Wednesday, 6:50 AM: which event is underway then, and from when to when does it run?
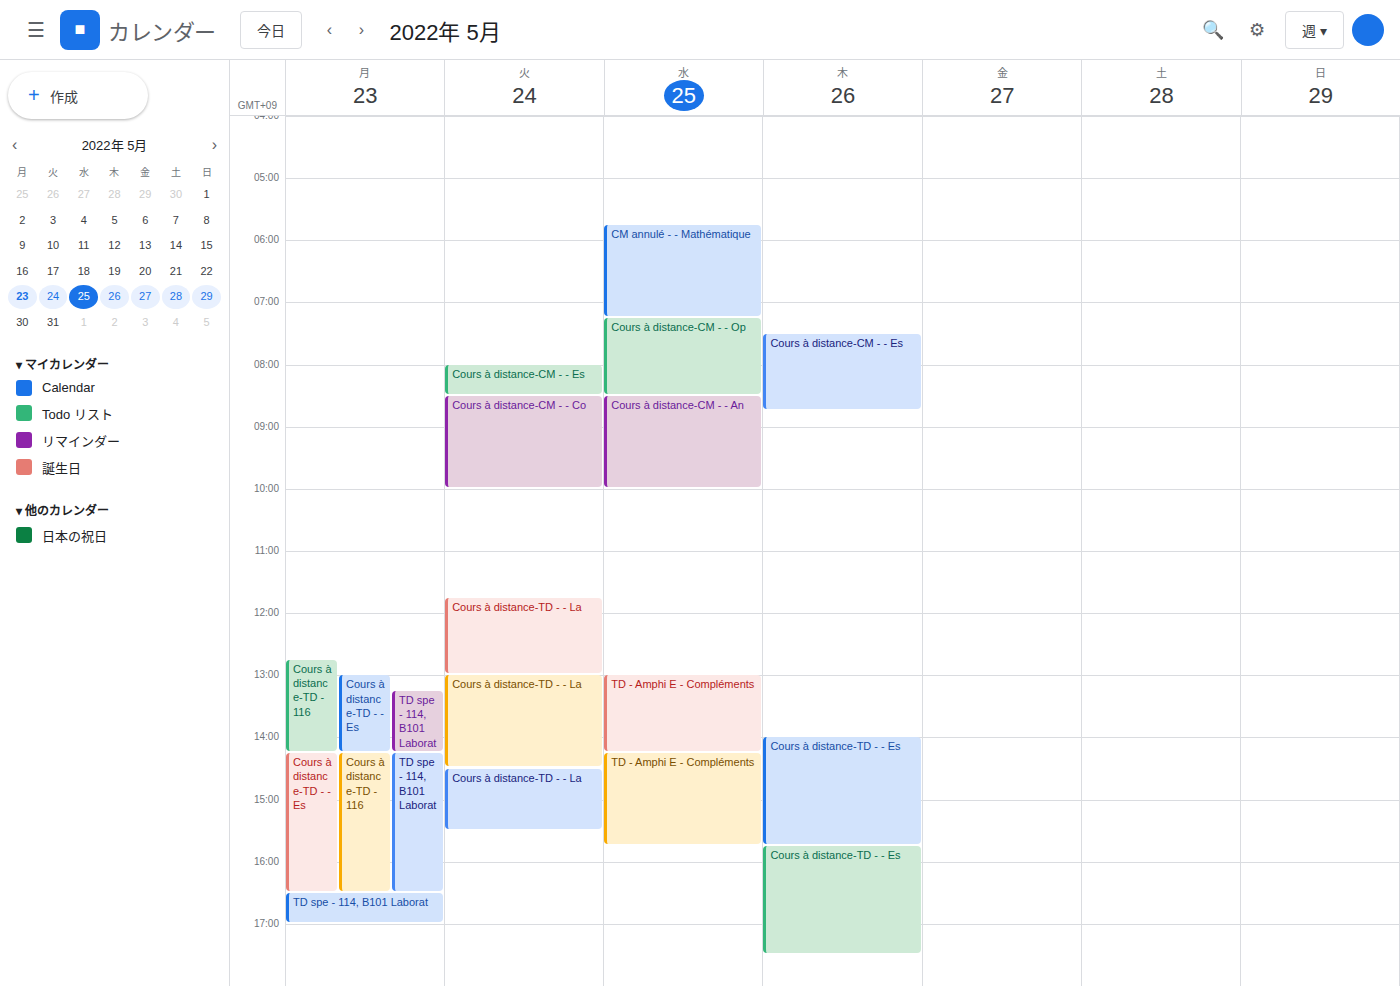
"CM annulé - - Mathématique", 5:45 AM to 7:15 AM